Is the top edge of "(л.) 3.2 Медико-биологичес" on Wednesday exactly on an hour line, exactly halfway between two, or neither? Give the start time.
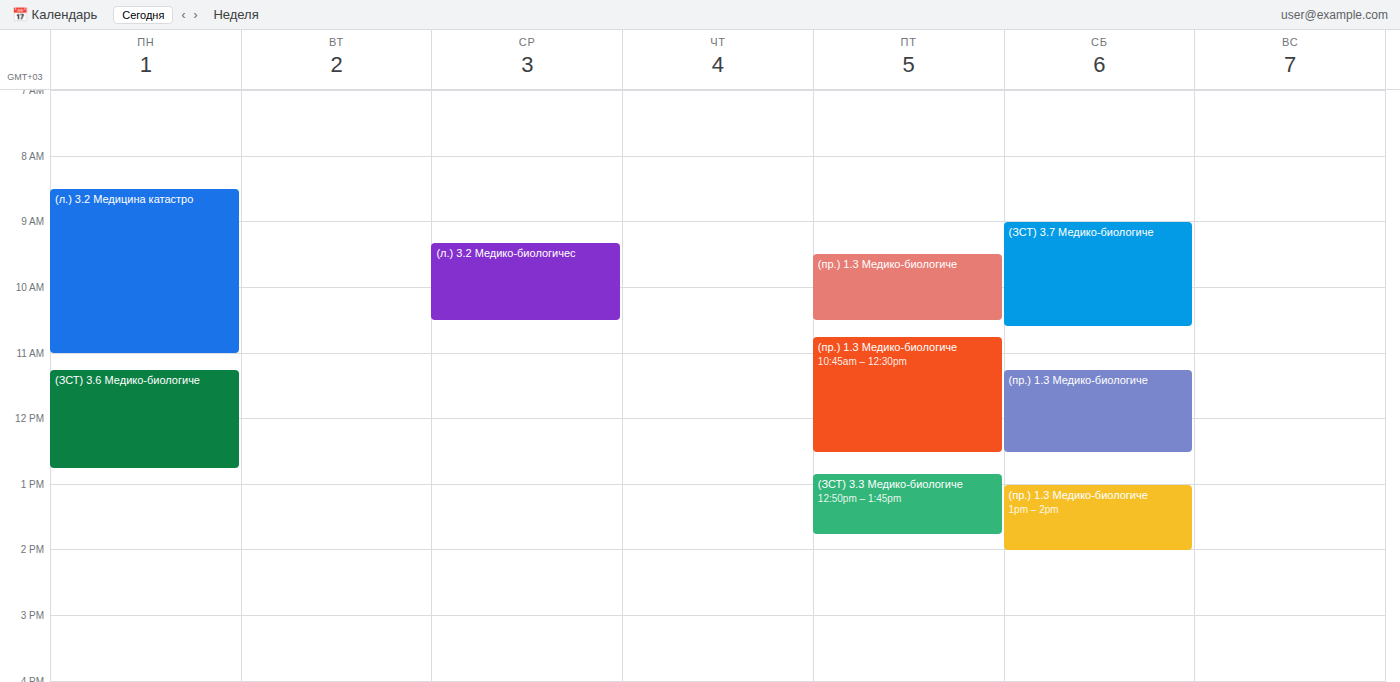
9:20 AM -- neither: 20 minutes below the 9 AM line and 40 minutes above the 10 AM line.